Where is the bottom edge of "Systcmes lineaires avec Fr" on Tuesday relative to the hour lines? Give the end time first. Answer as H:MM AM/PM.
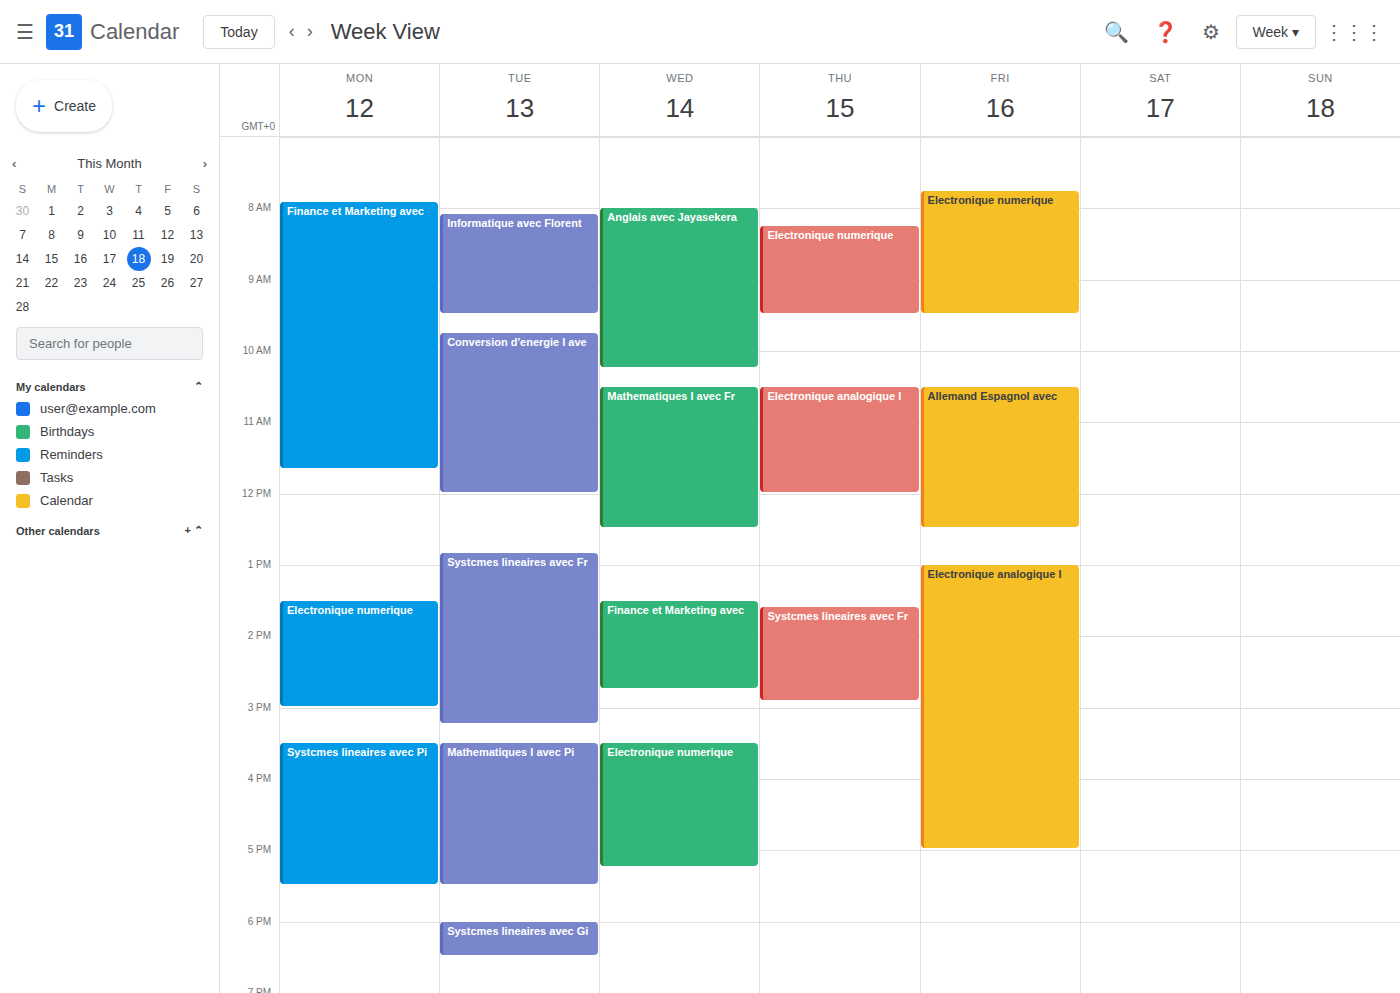
3:15 PM -- neither: a quarter of the way from the 3 PM line to the 4 PM line.